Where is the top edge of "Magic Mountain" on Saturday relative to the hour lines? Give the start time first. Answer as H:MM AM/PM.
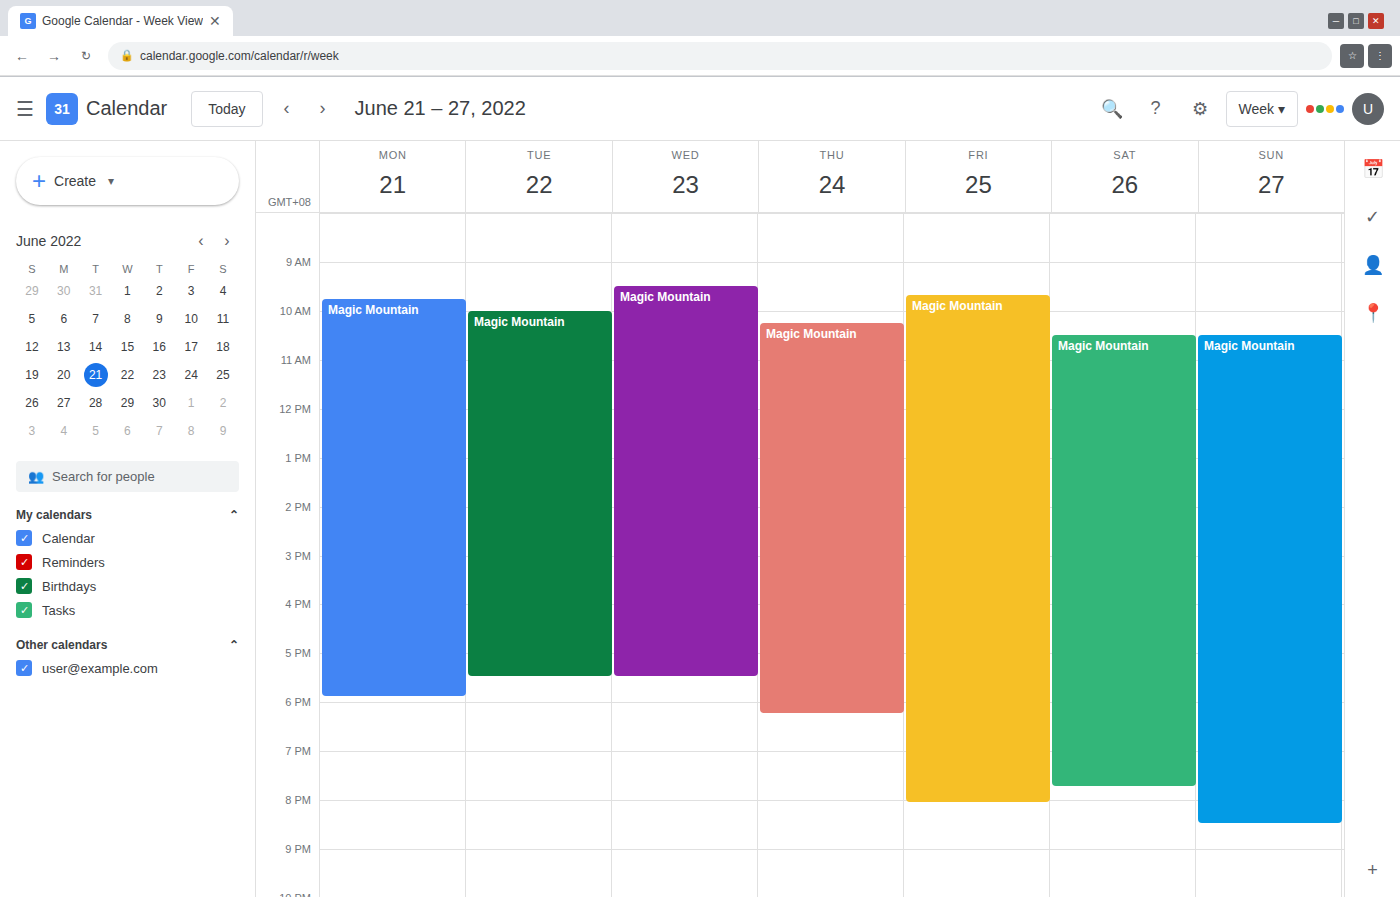
10:30 AM -- halfway between the 10 AM and 11 AM lines.